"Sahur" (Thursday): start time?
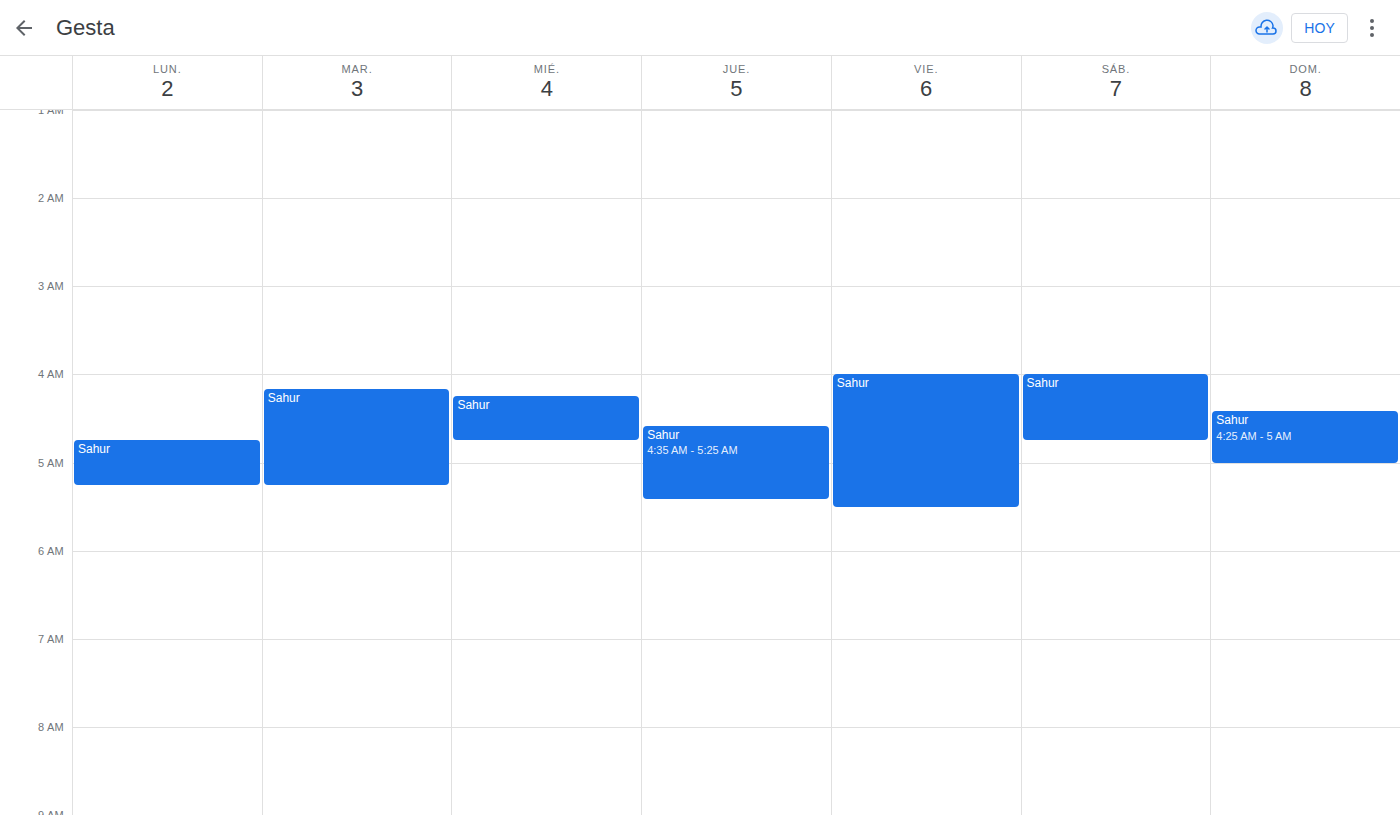
4:35 AM